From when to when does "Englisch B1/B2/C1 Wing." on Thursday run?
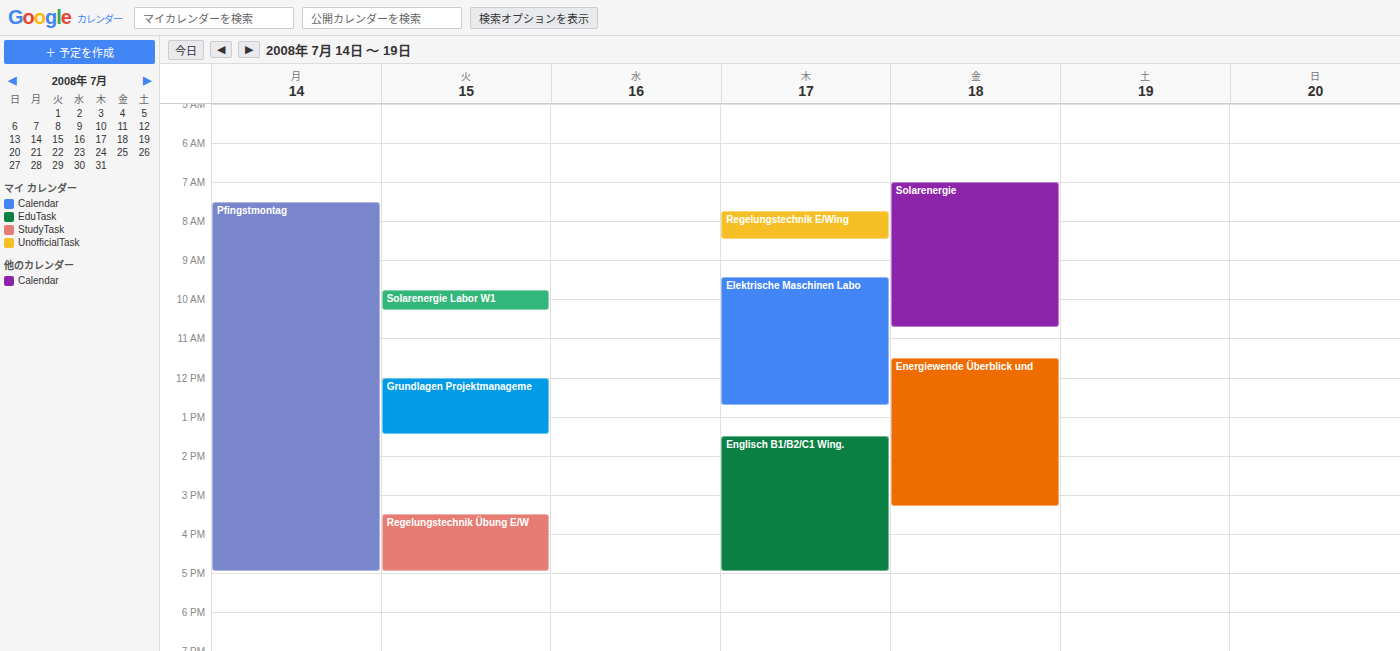
1:30 PM to 5:00 PM